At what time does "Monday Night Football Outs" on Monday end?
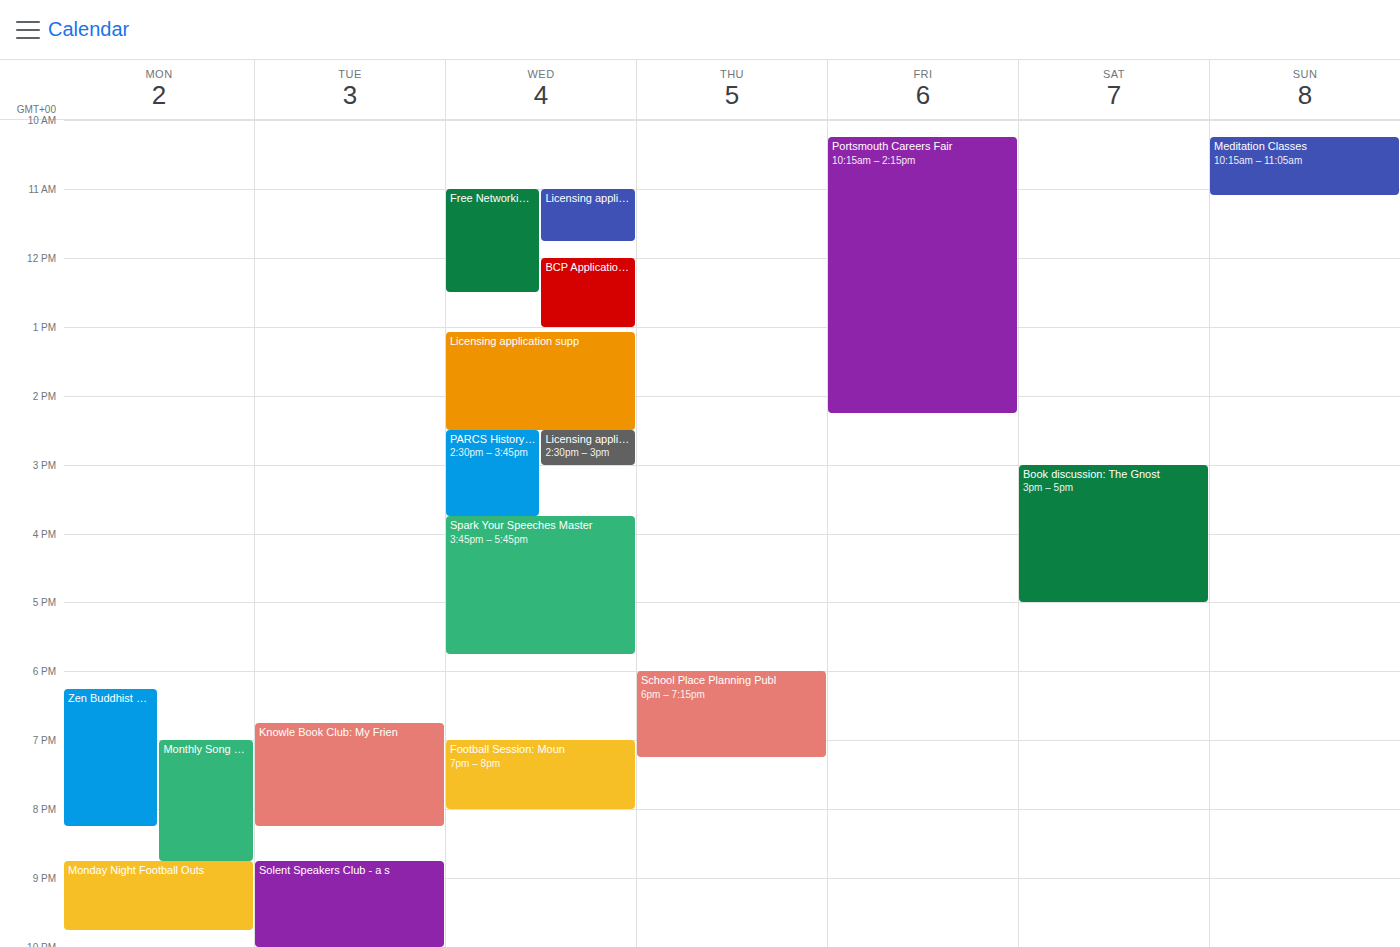
21:45